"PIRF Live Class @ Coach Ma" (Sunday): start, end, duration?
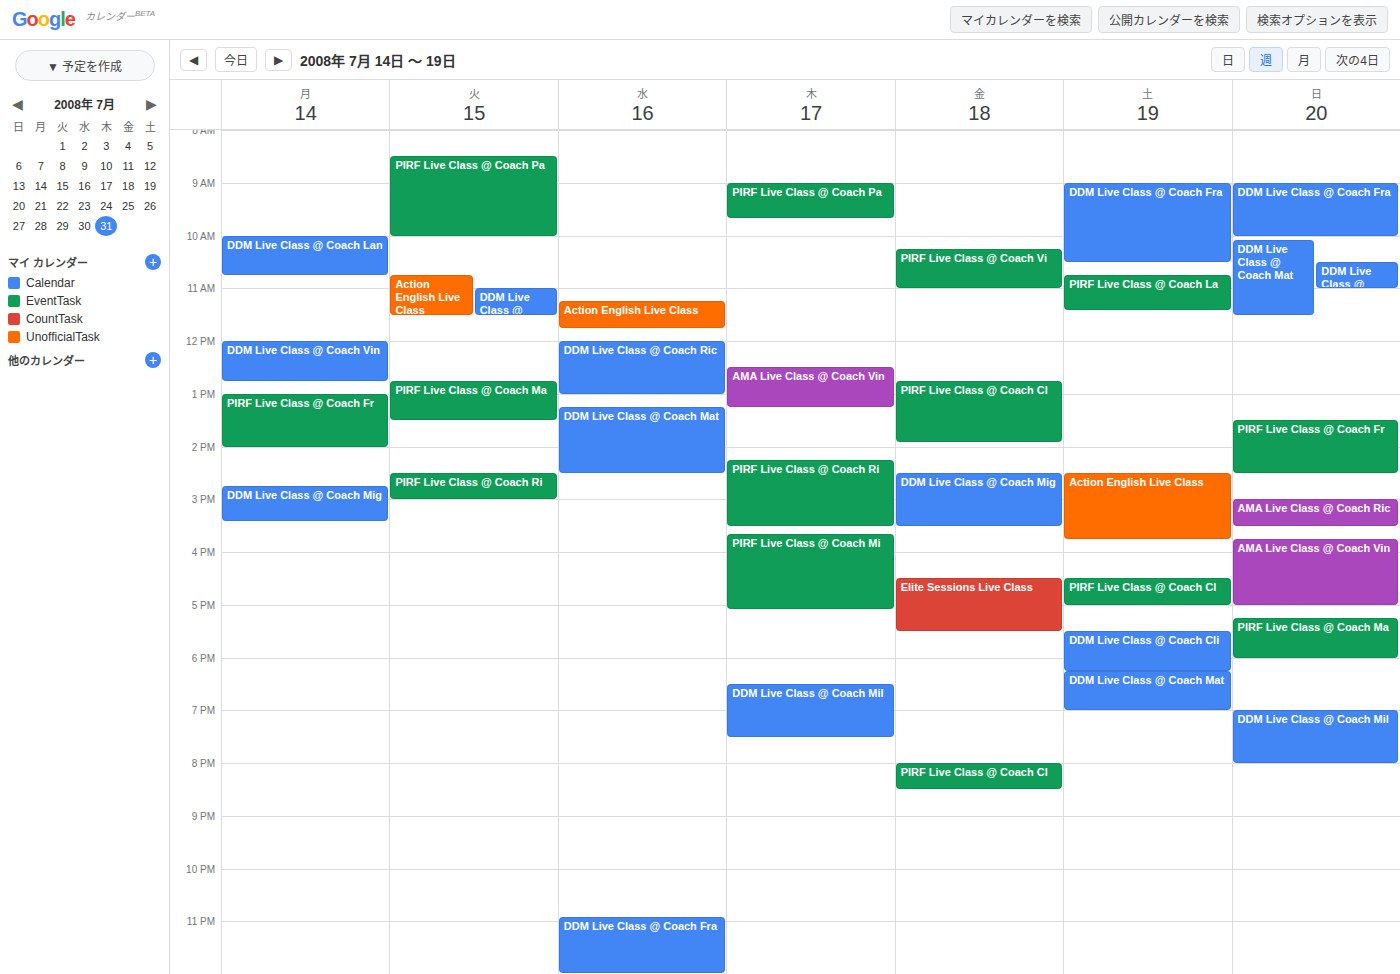
5:15 PM to 6:00 PM, 45 minutes